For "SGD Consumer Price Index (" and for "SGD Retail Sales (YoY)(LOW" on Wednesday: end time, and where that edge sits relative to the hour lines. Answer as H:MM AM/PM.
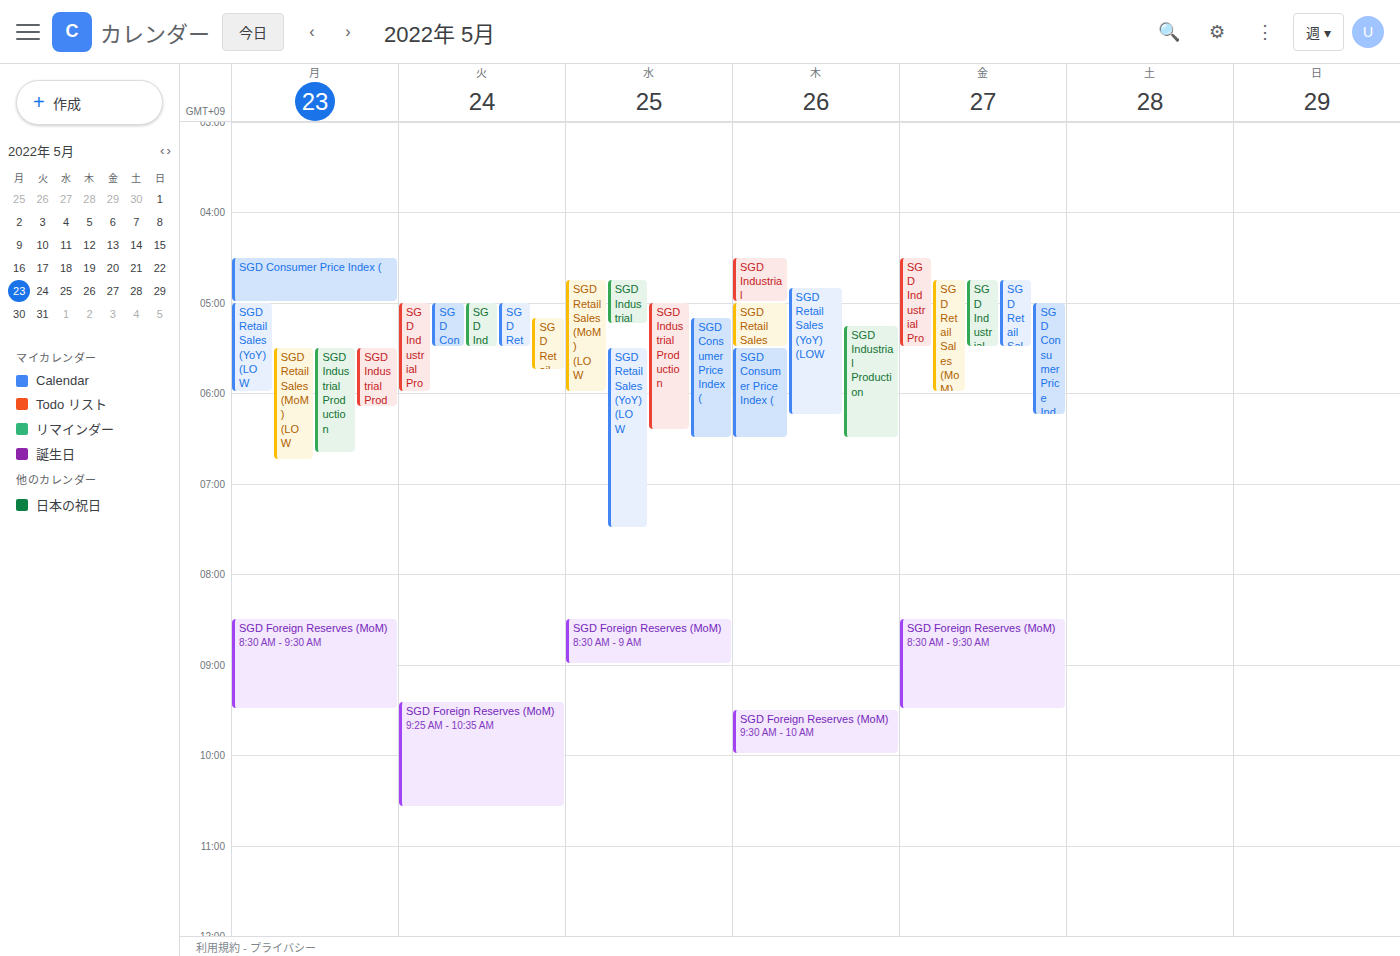
"SGD Consumer Price Index (": 6:30 AM, halfway between the 6 AM and 7 AM lines. "SGD Retail Sales (YoY)(LOW": 7:30 AM, halfway between the 7 AM and 8 AM lines.